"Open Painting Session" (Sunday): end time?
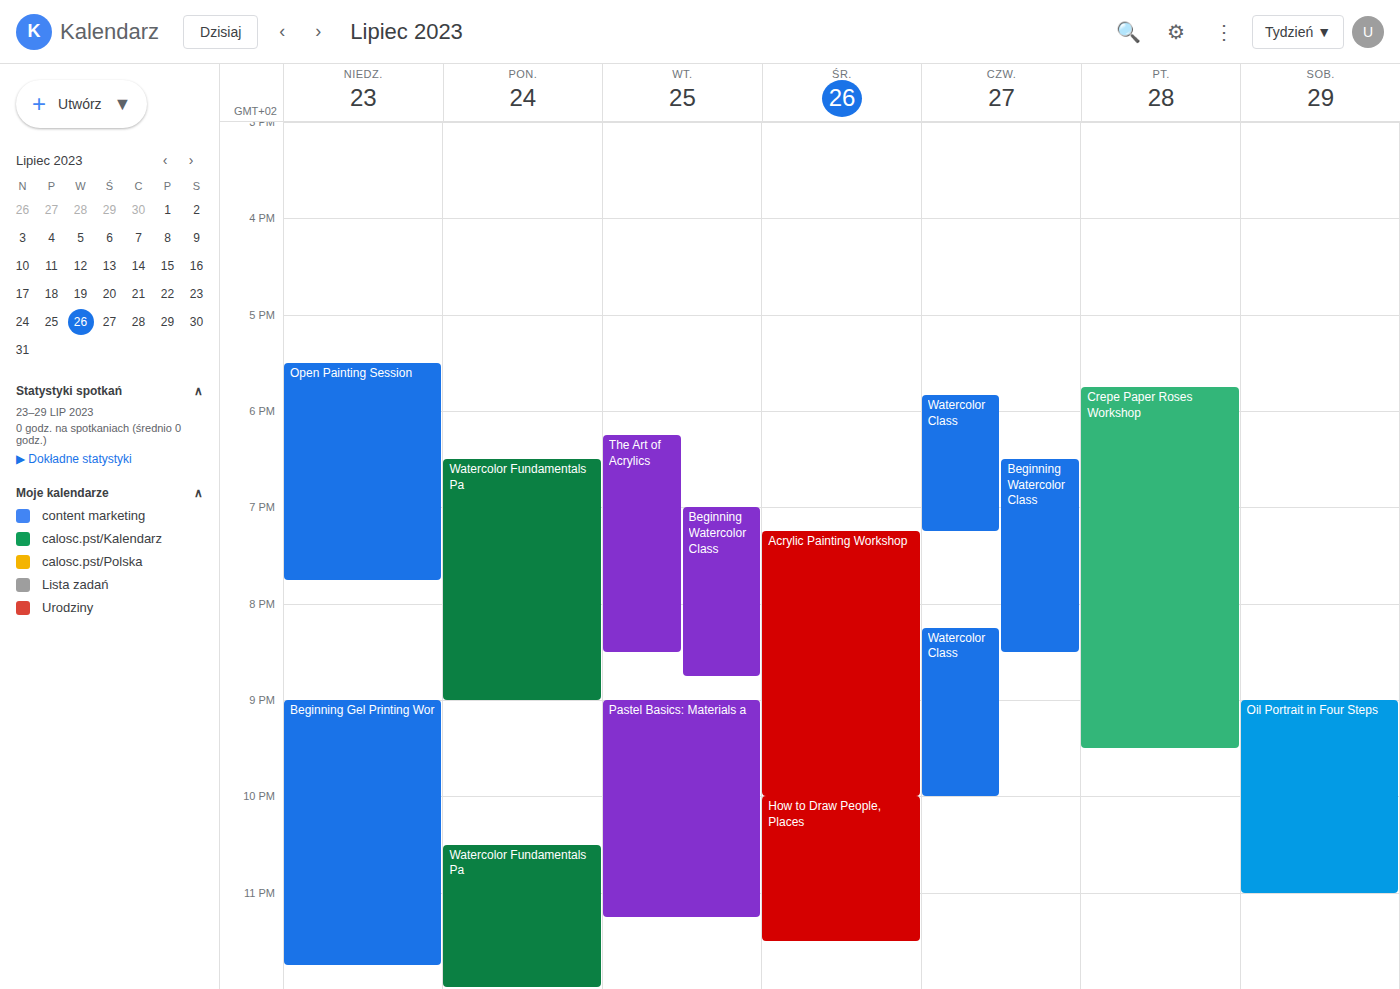
7:45 PM